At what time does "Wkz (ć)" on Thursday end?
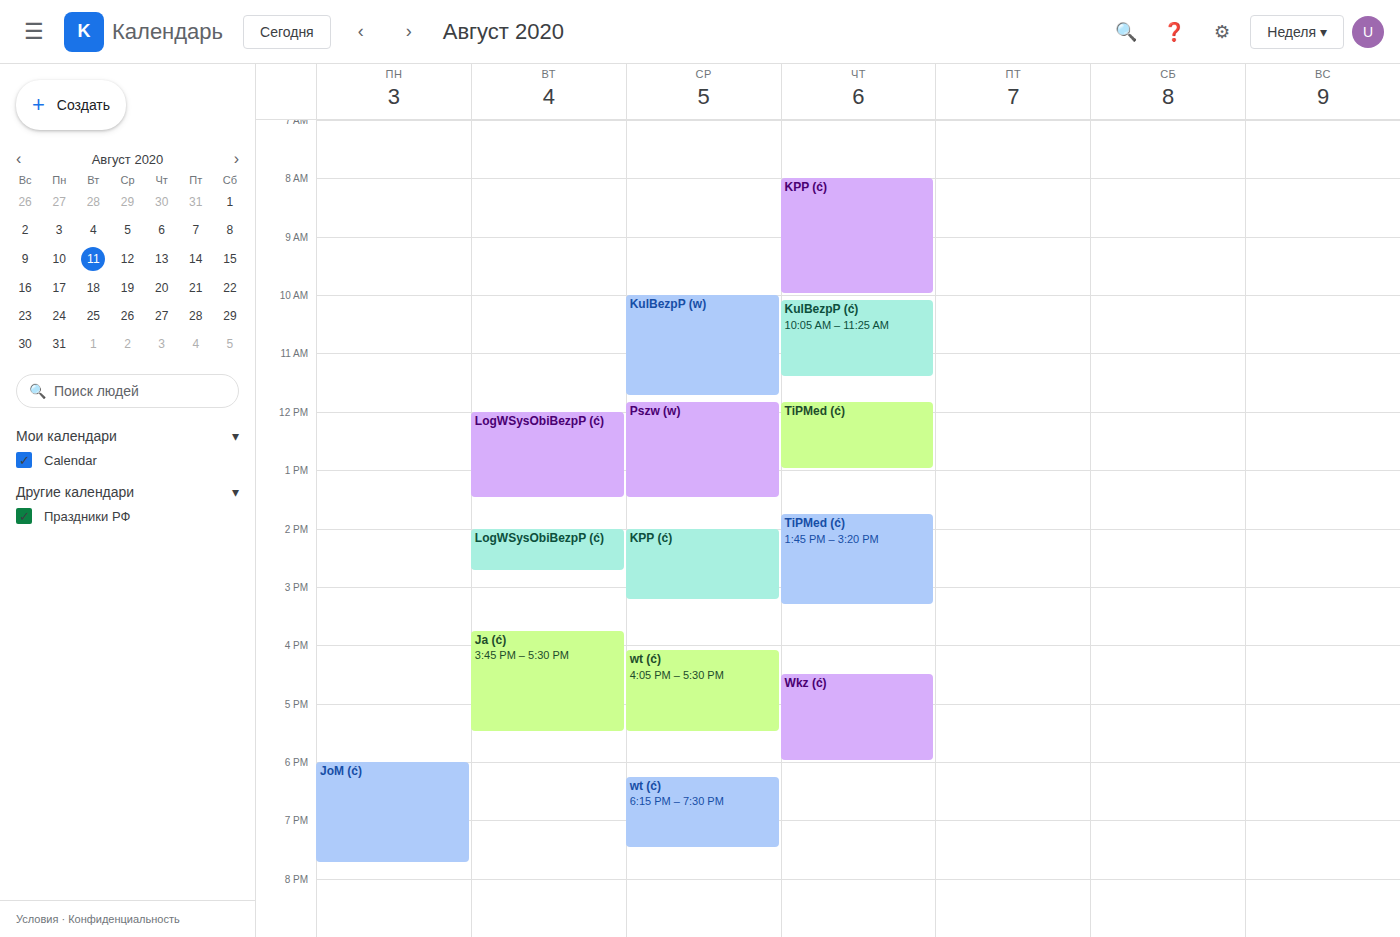
18:00